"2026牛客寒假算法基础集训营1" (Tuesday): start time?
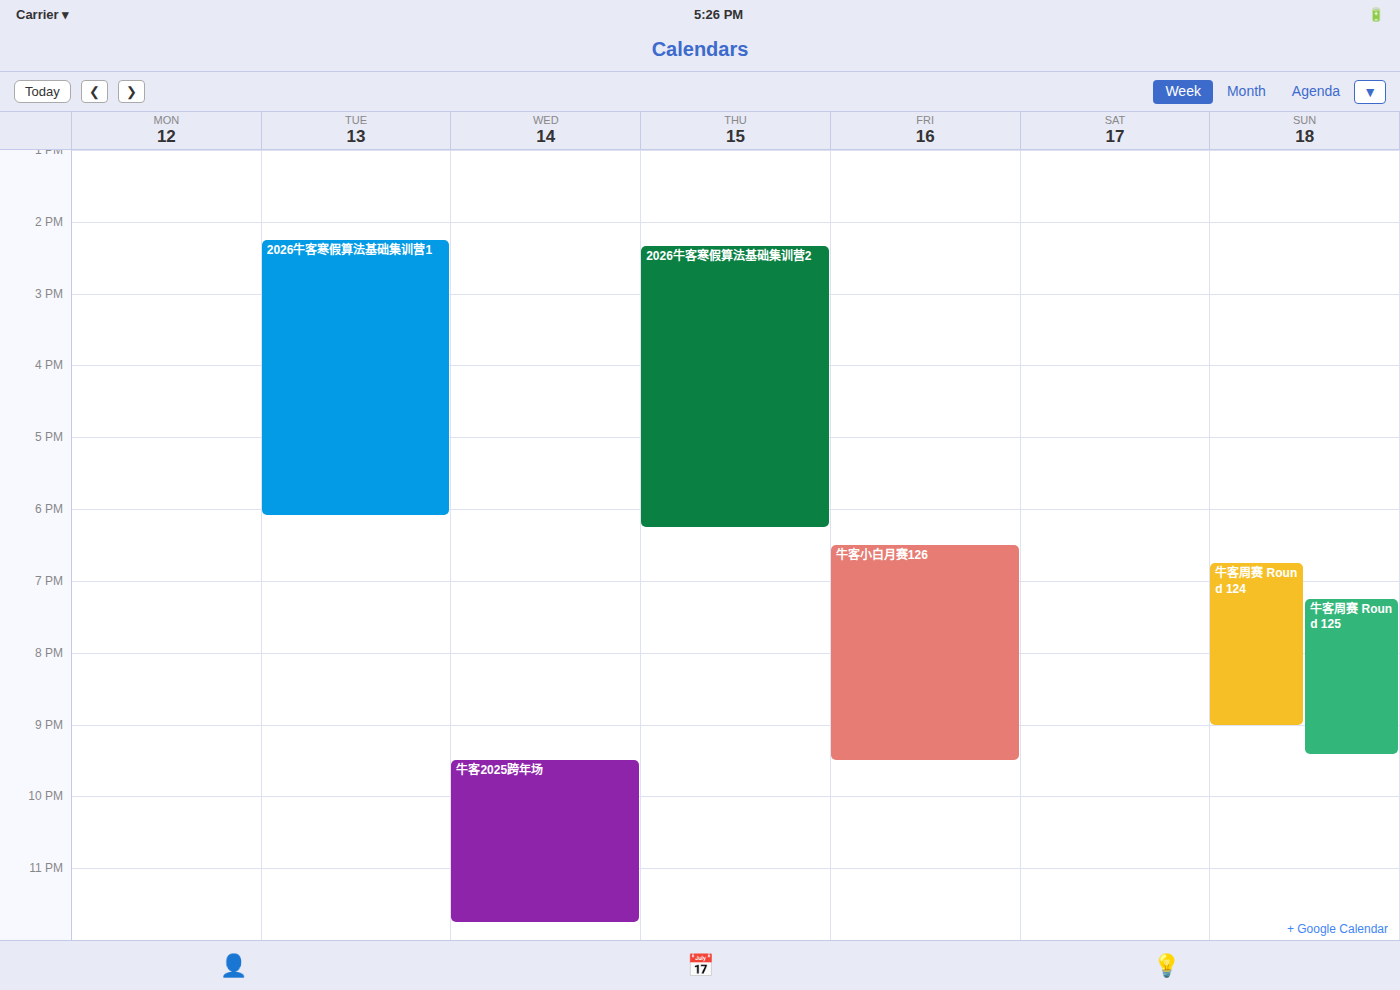
2:15 PM